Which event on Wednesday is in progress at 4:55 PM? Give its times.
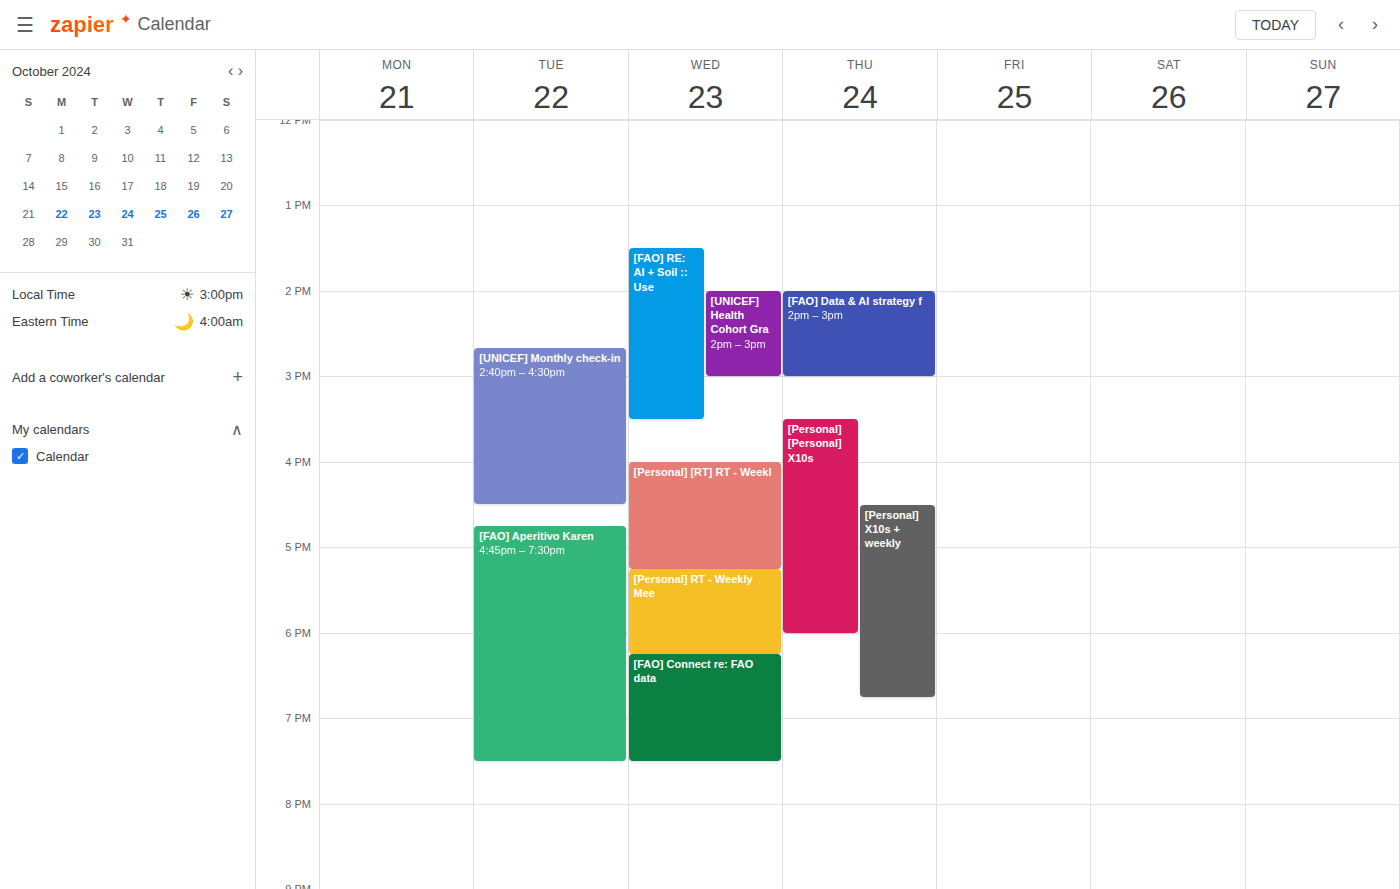
"[Personal] [RT] RT - Weekl", 4:00 PM to 5:15 PM